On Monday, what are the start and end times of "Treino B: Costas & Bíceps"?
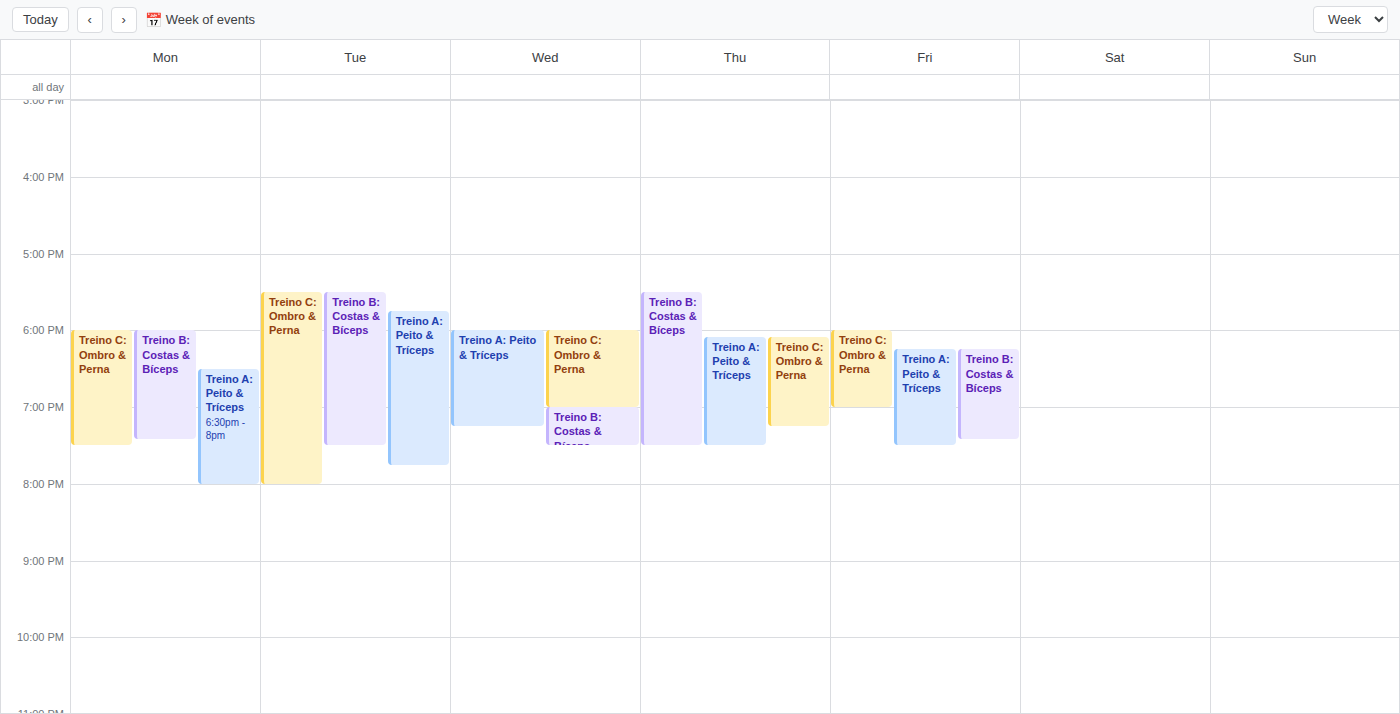
6:00 PM to 7:25 PM